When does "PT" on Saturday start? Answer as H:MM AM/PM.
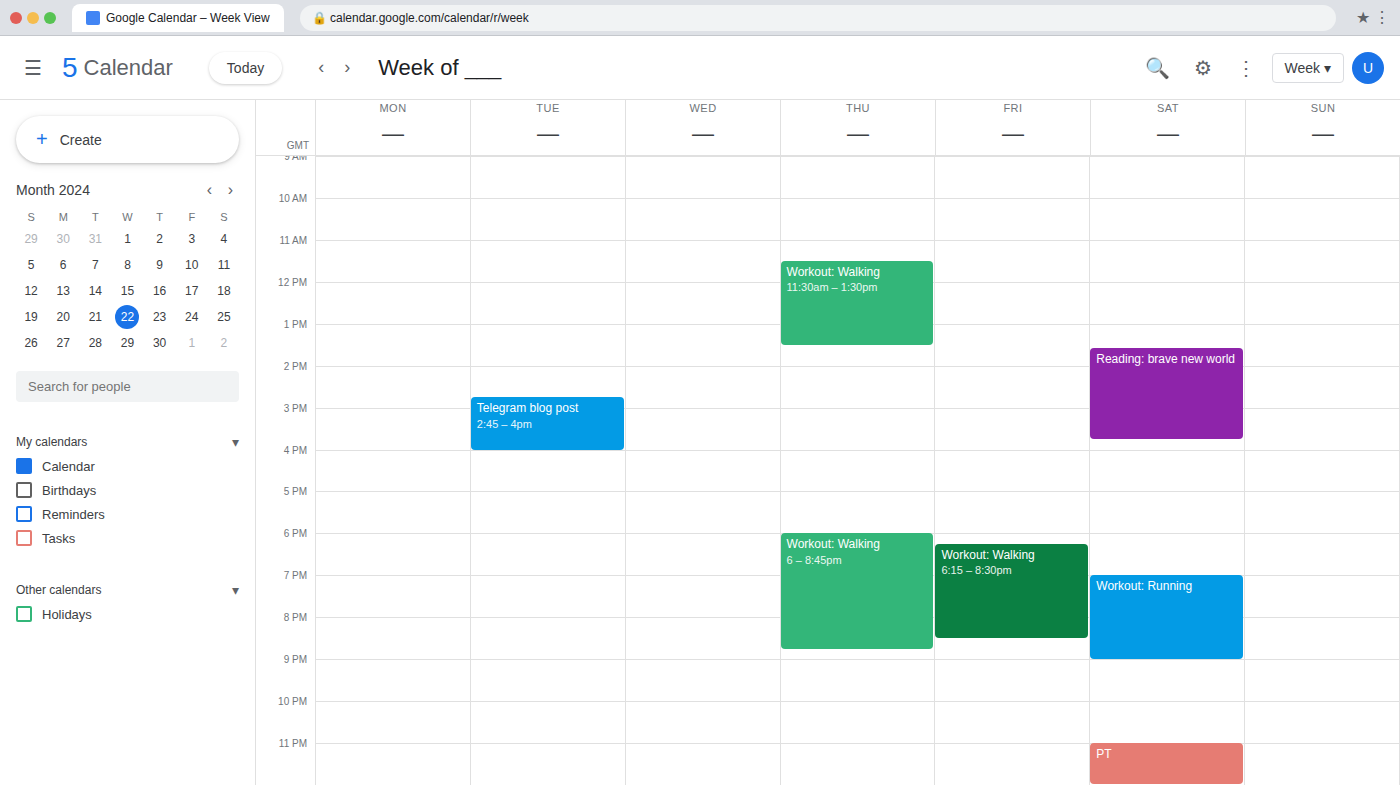
11:00 PM